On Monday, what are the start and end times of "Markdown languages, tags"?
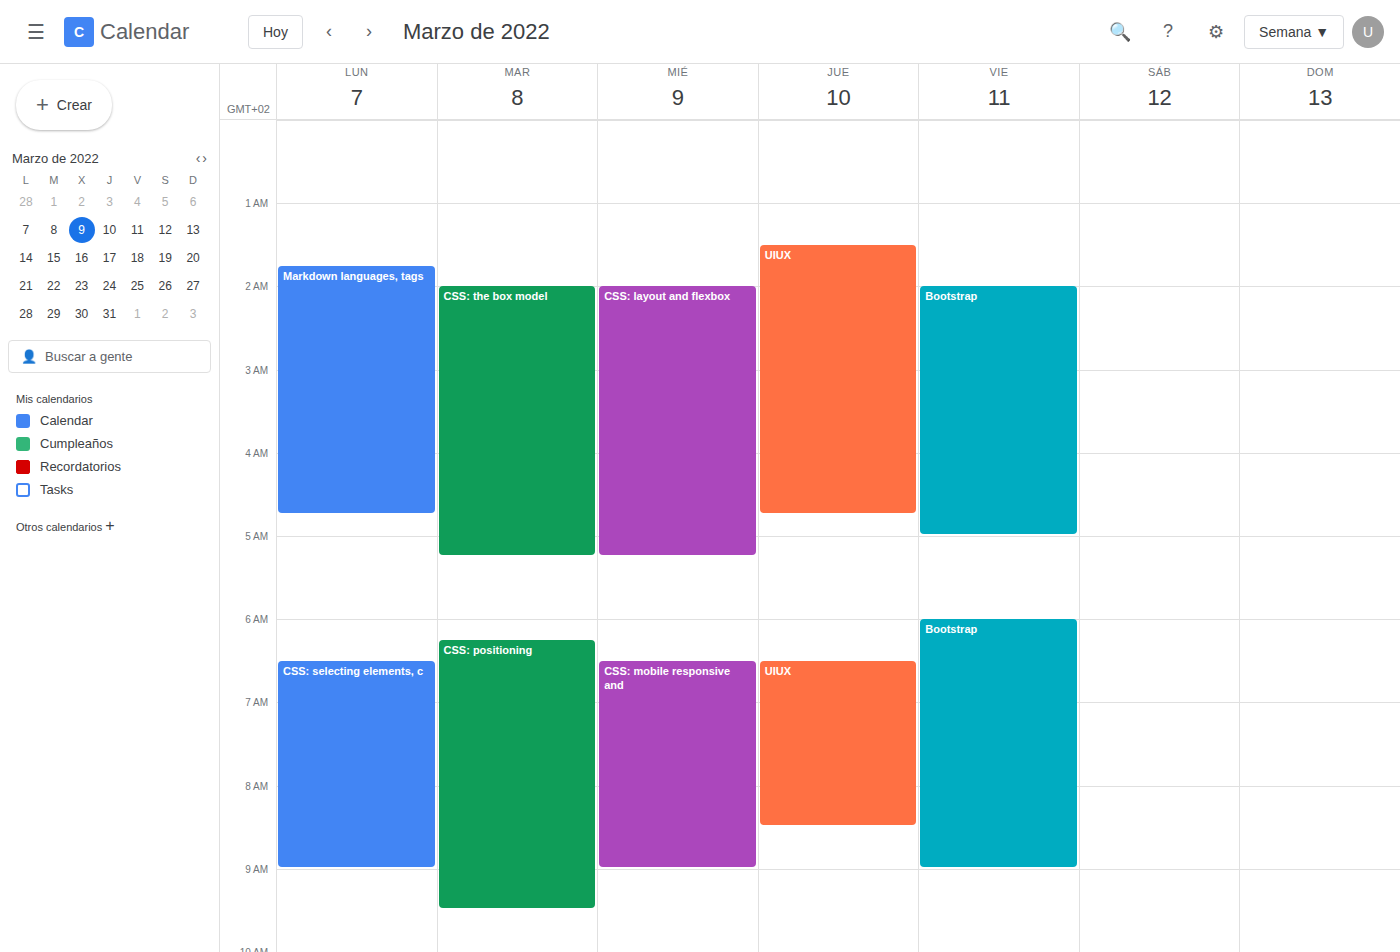
1:45 AM to 4:45 AM